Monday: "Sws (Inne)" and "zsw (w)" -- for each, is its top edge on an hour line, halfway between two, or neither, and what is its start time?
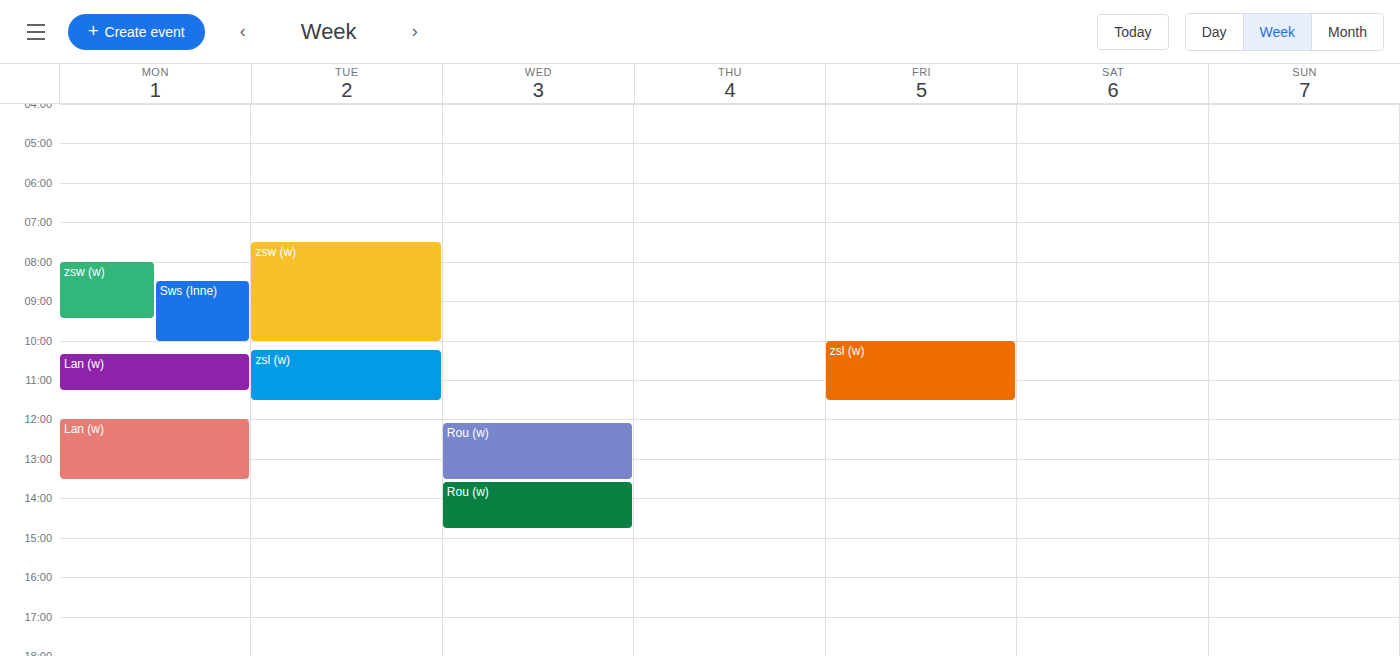
"Sws (Inne)": 8:30 AM, halfway between the 8 AM and 9 AM lines. "zsw (w)": 8:00 AM, exactly on the 8 AM line.